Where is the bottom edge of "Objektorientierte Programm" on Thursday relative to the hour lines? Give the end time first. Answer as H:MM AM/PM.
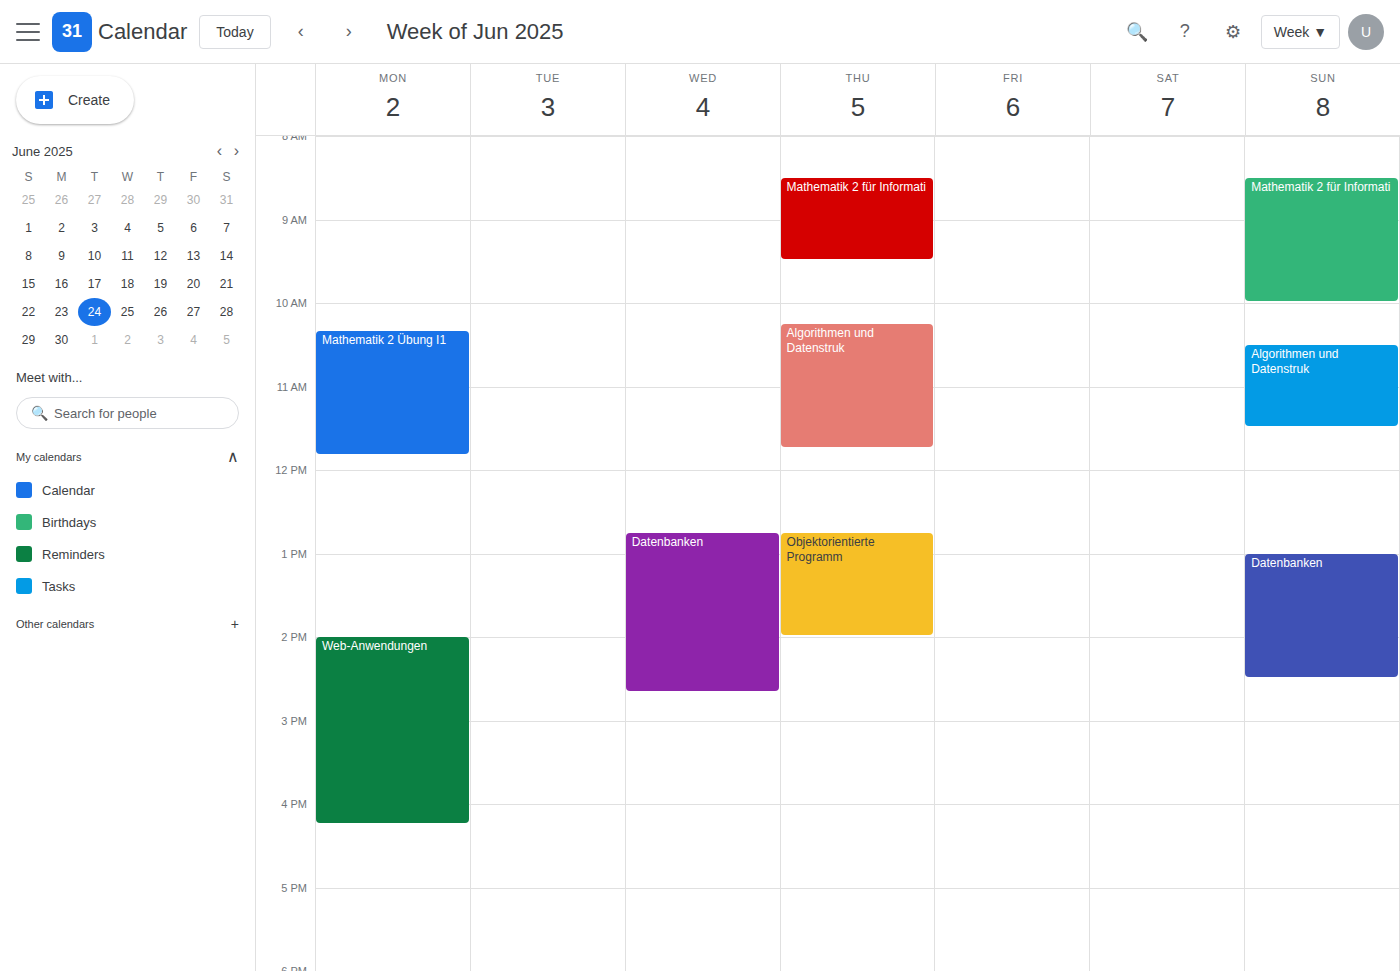
2:00 PM -- exactly on the 2 PM line.